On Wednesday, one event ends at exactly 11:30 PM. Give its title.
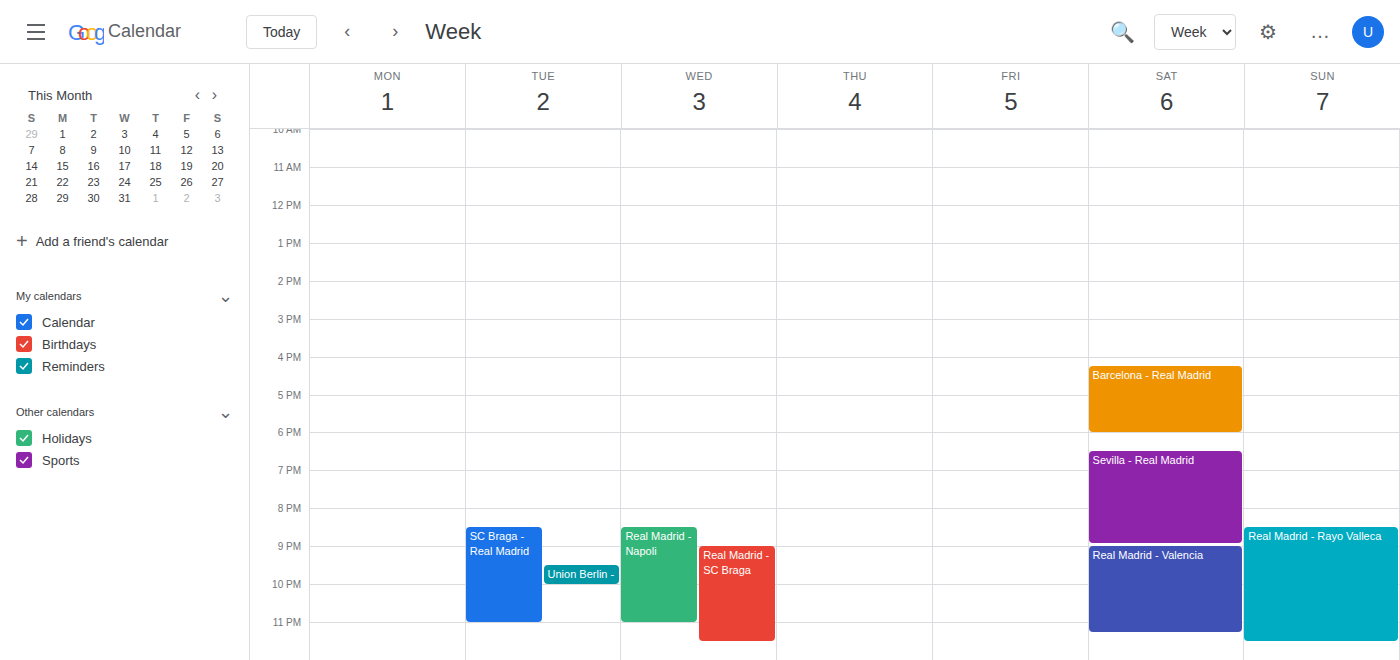
"Real Madrid - SC Braga"